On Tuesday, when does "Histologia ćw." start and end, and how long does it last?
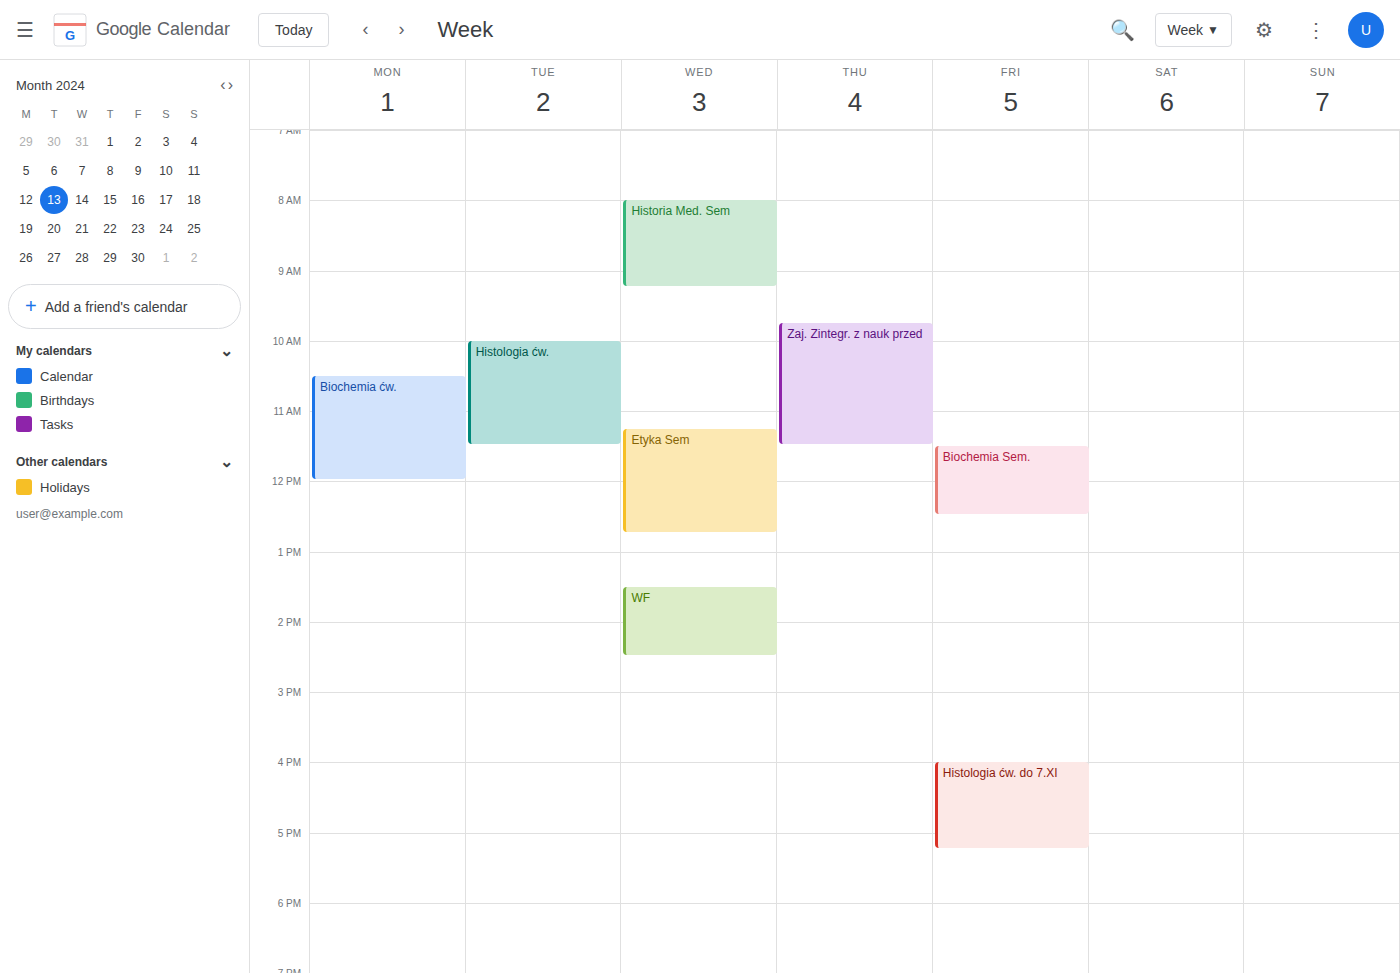
10:00 AM to 11:30 AM, 1 hour 30 minutes